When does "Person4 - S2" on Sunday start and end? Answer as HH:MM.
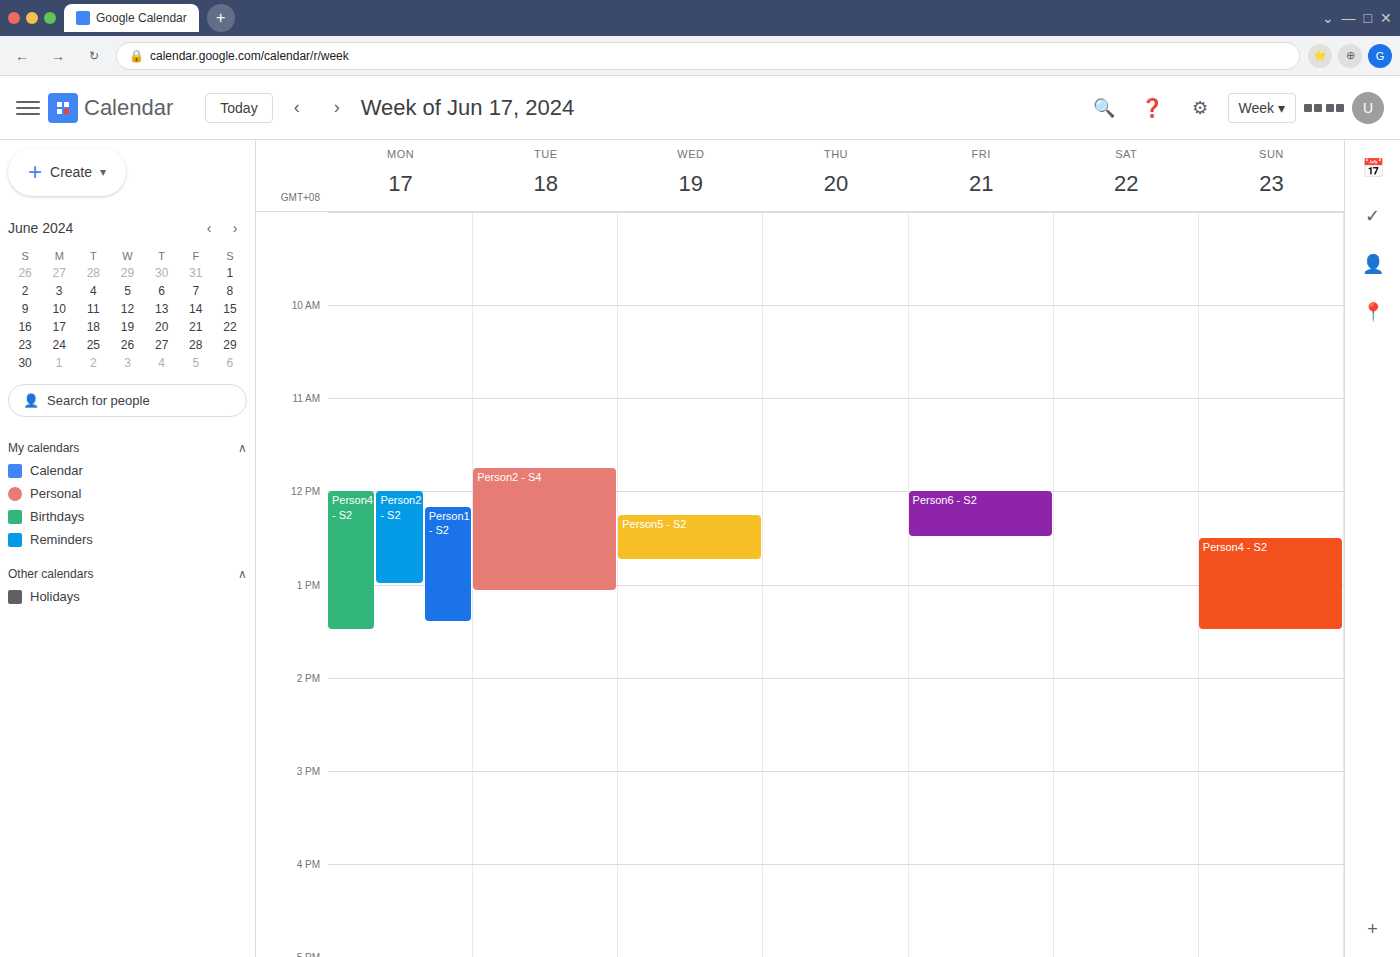
12:30 to 13:30